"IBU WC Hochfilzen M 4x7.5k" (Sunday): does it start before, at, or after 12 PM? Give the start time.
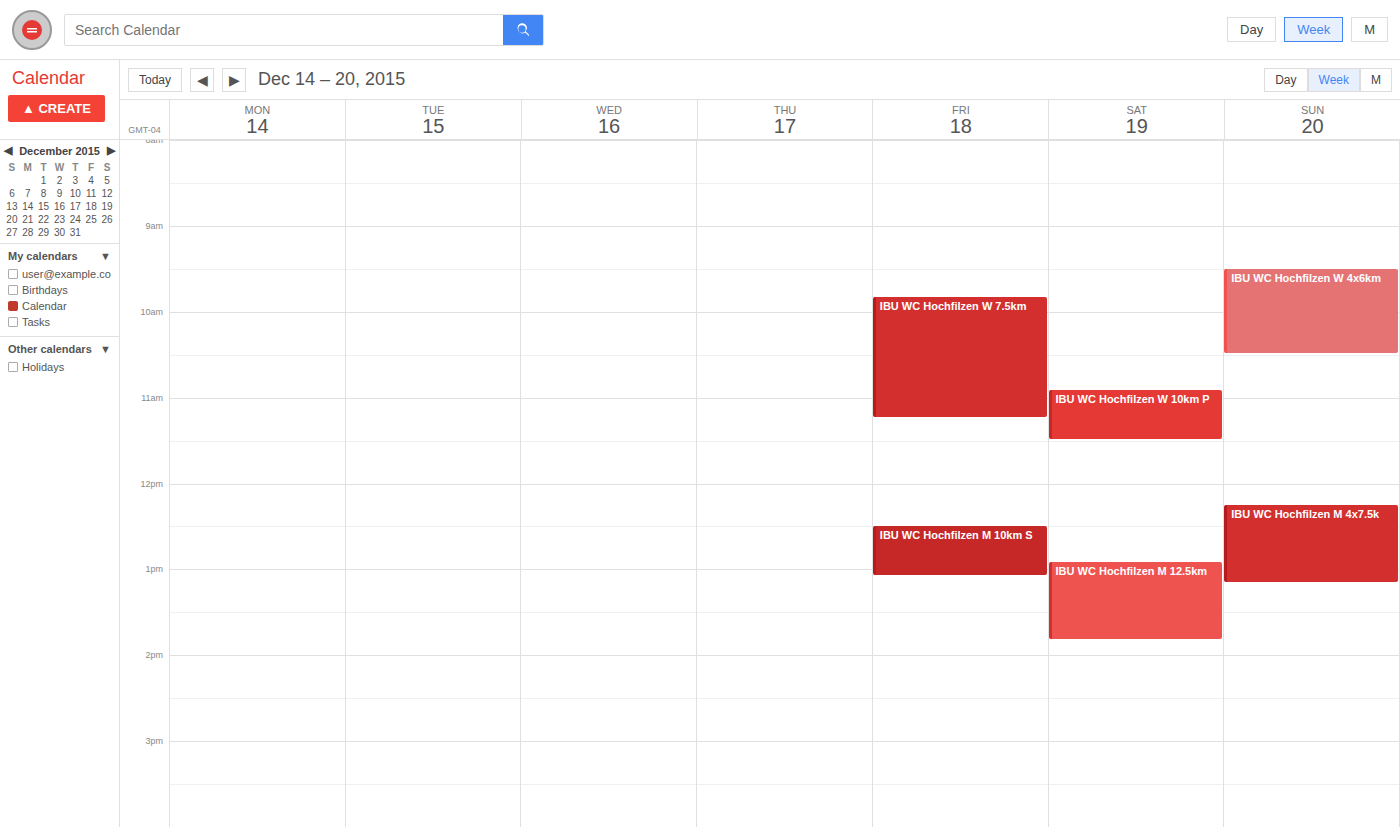
12:15 PM -- after 12 PM, 15 minutes below the 12 PM line.